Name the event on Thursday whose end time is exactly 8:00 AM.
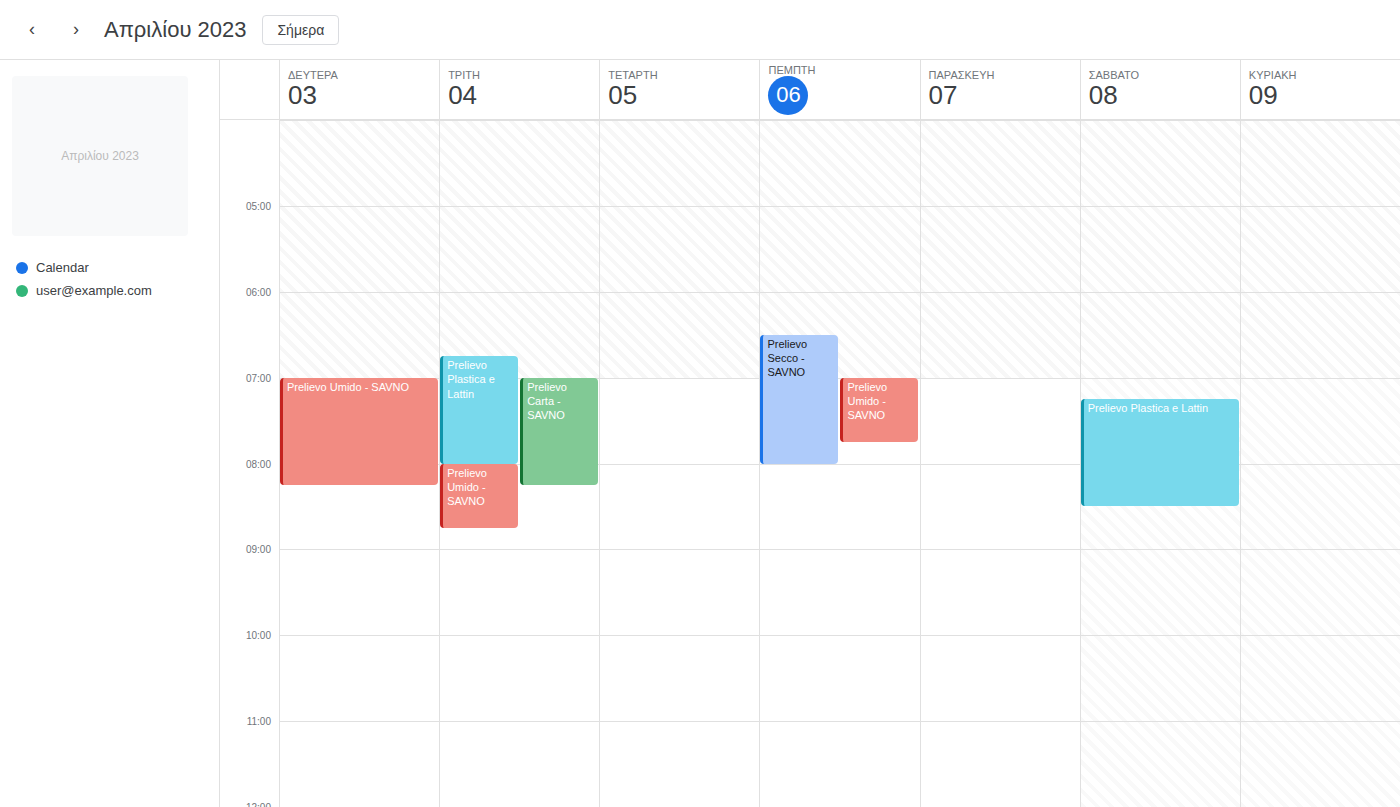
"Prelievo Secco - SAVNO"